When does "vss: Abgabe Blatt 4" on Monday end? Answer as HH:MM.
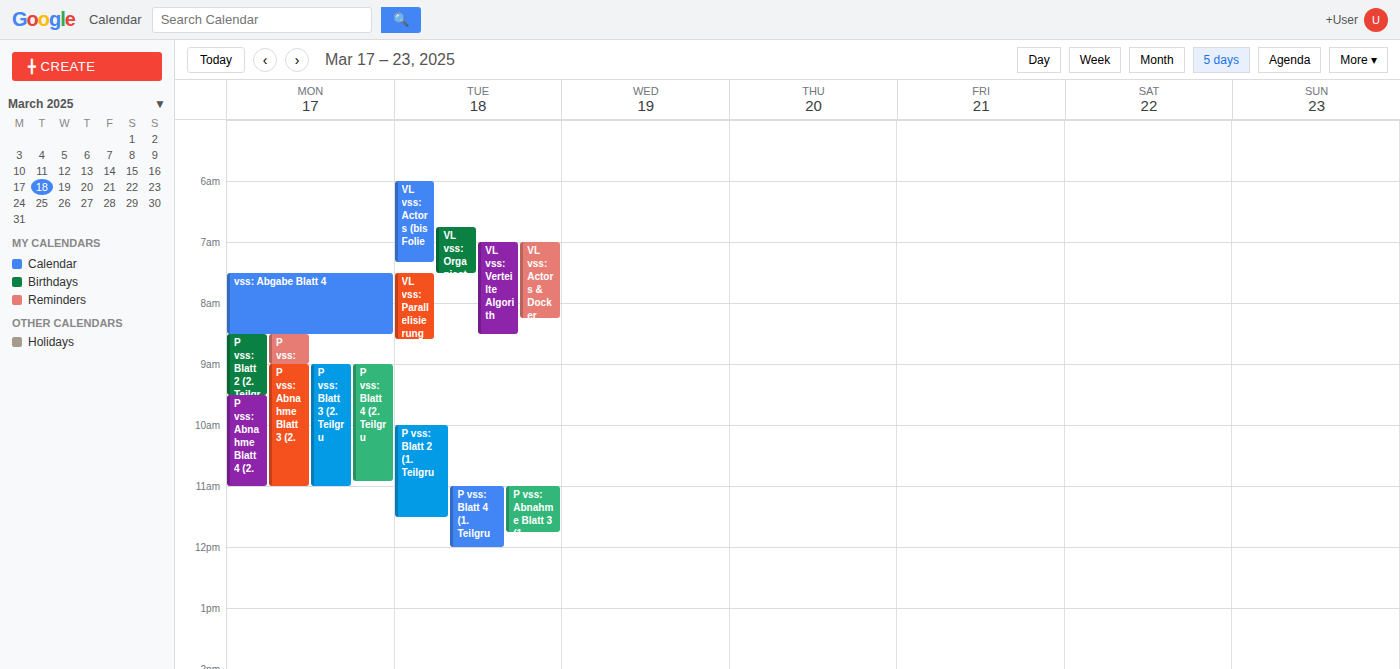
08:30